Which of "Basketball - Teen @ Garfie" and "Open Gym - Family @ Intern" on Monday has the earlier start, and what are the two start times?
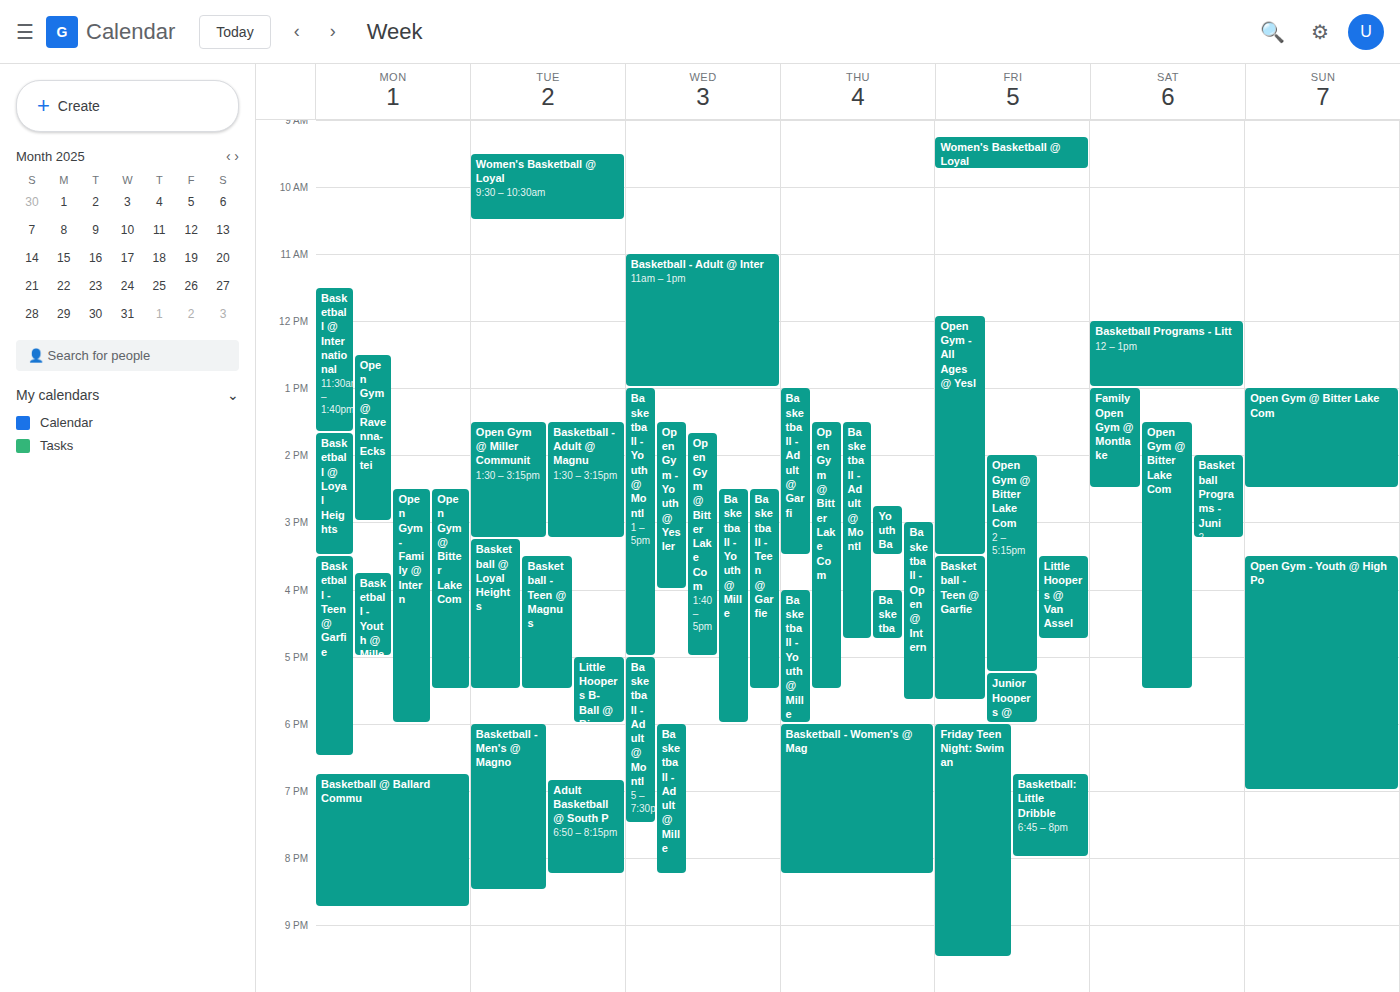
"Open Gym - Family @ Intern" 2:30 PM; "Basketball - Teen @ Garfie" 3:30 PM.